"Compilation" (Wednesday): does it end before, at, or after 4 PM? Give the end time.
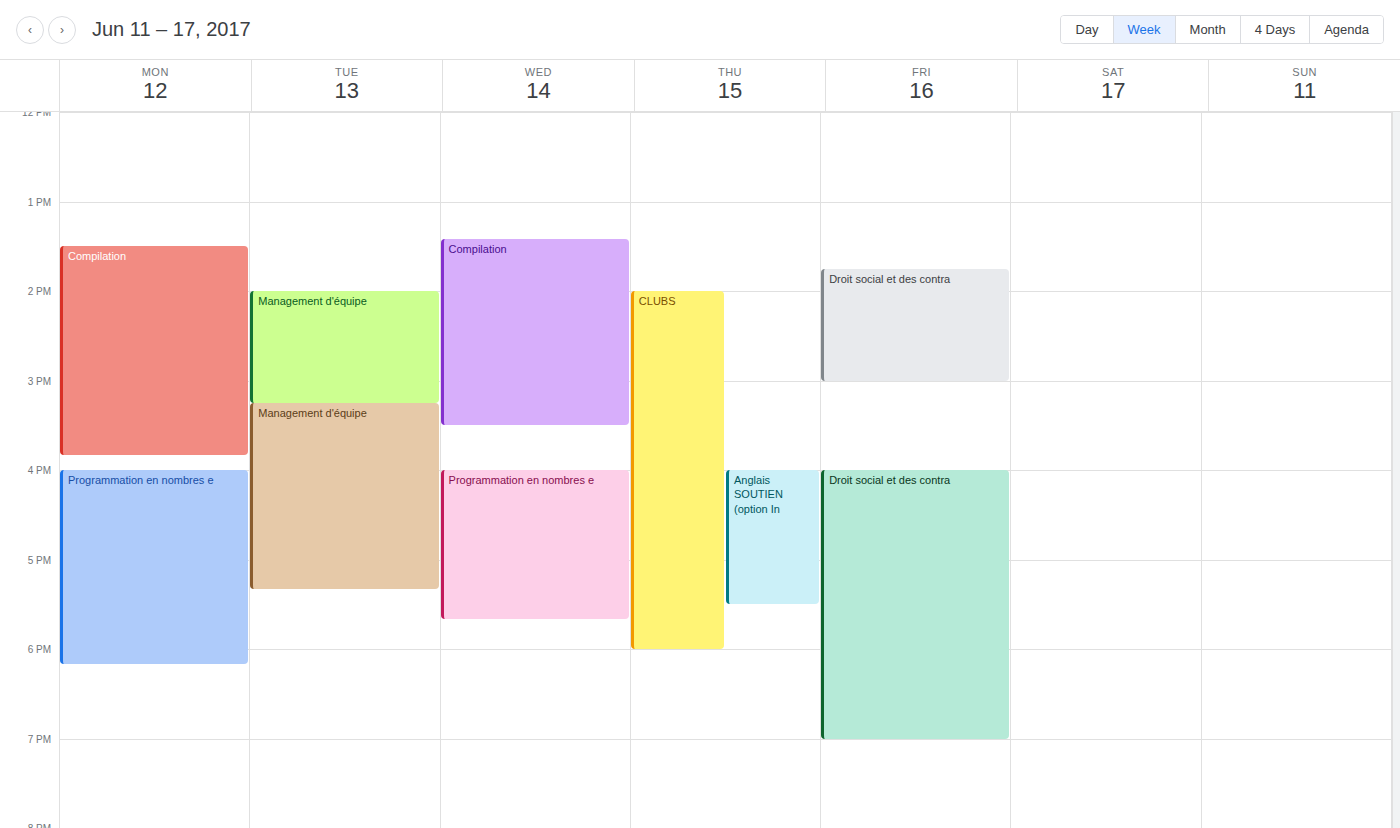
3:30 PM -- before 4 PM, 30 minutes above the 4 PM line.